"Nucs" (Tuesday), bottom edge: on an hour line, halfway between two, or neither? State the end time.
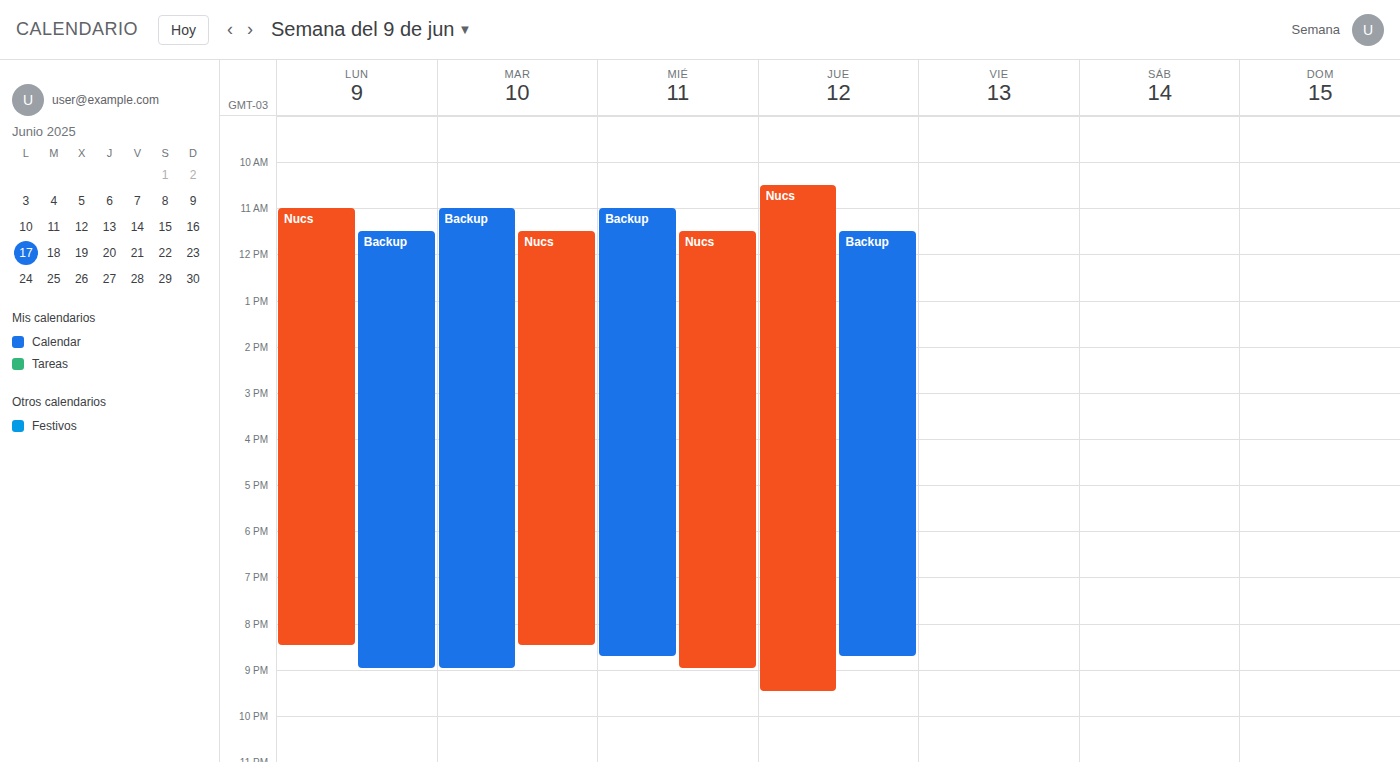
8:30 PM -- halfway between the 8 PM and 9 PM lines.